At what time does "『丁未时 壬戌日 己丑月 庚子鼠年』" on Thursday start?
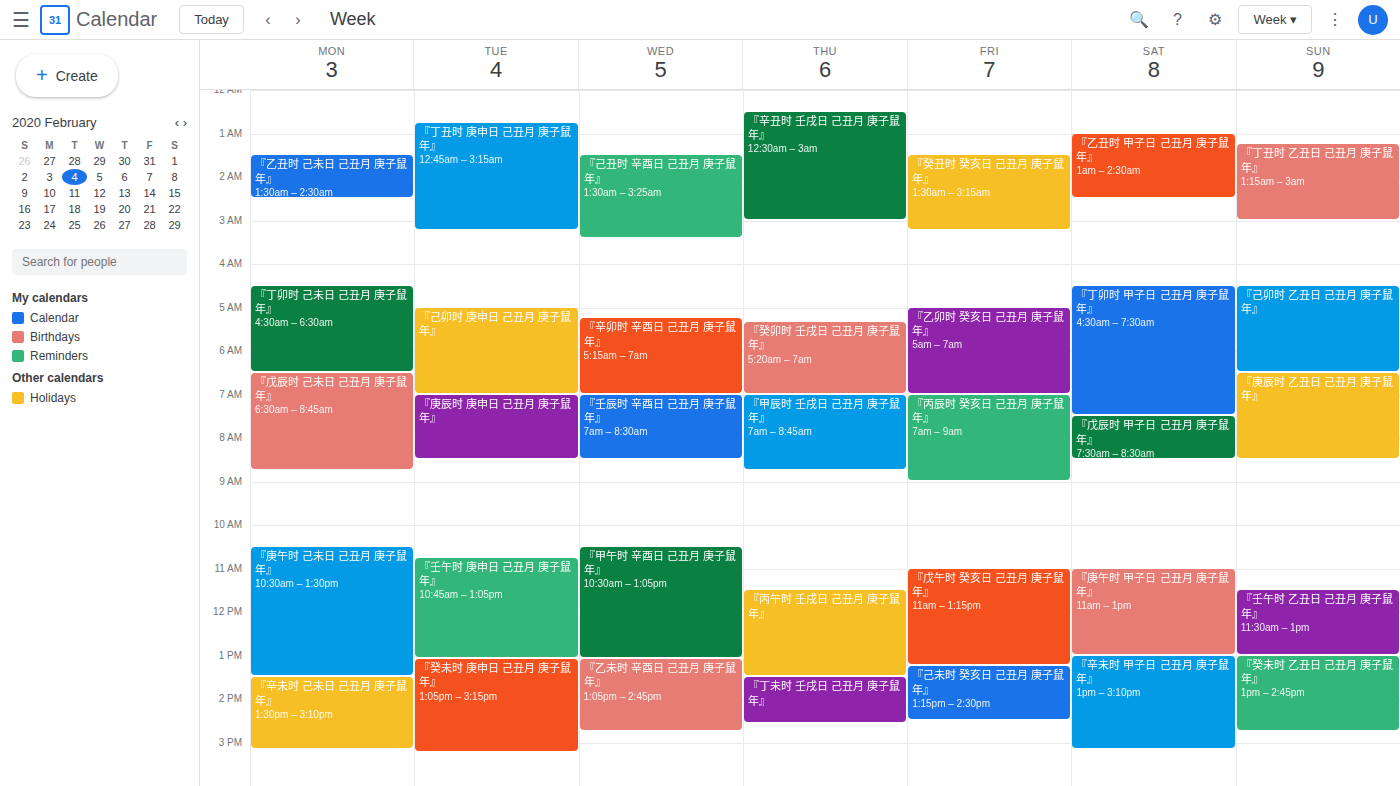
1:30 PM